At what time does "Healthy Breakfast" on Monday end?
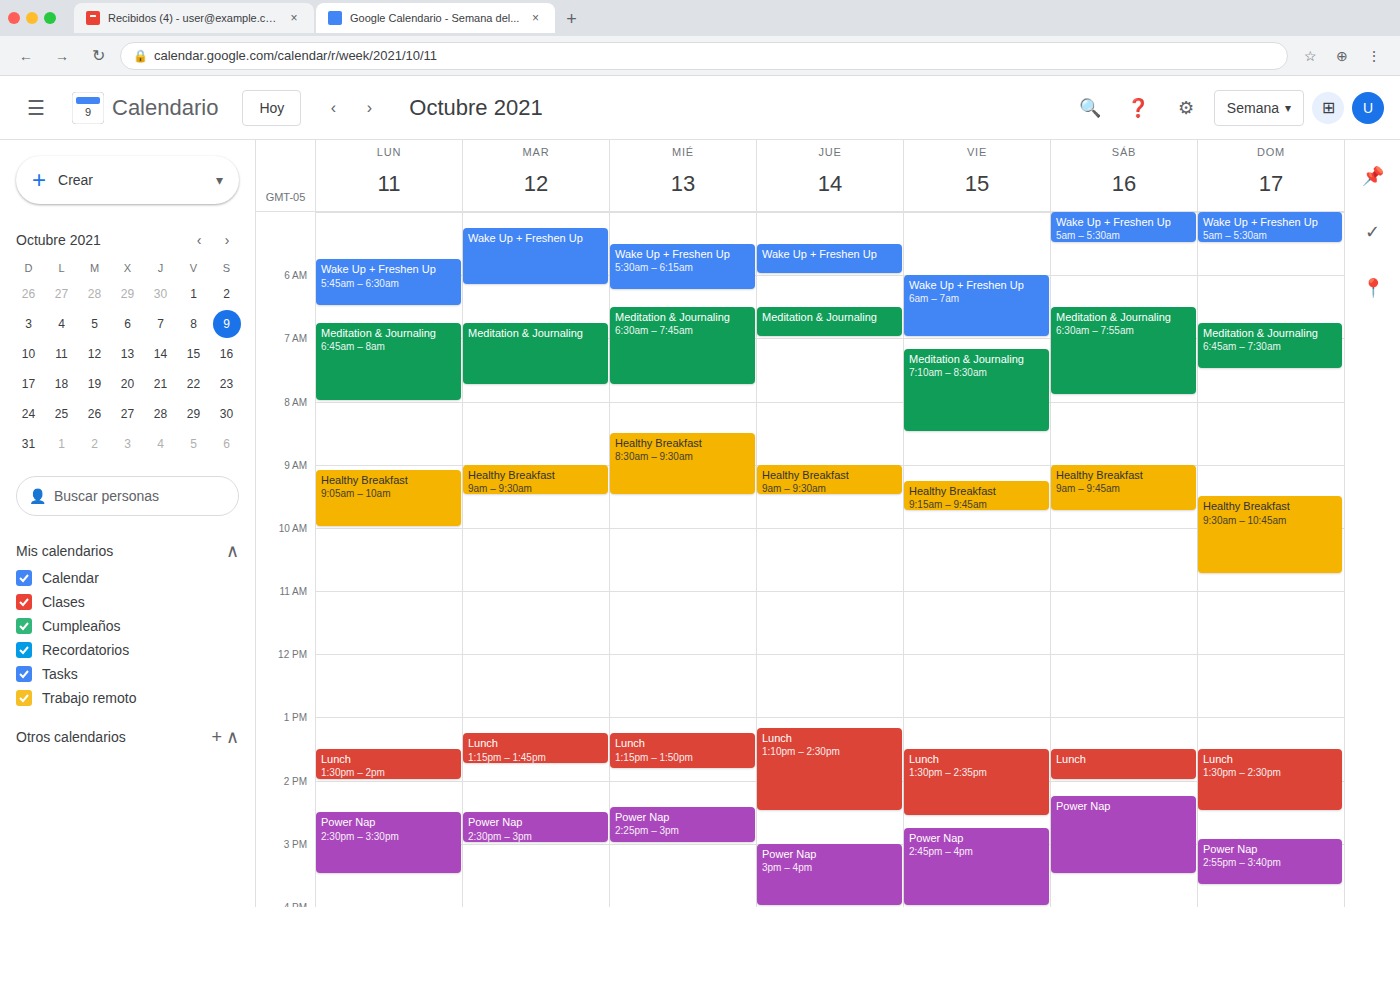
10:00 AM